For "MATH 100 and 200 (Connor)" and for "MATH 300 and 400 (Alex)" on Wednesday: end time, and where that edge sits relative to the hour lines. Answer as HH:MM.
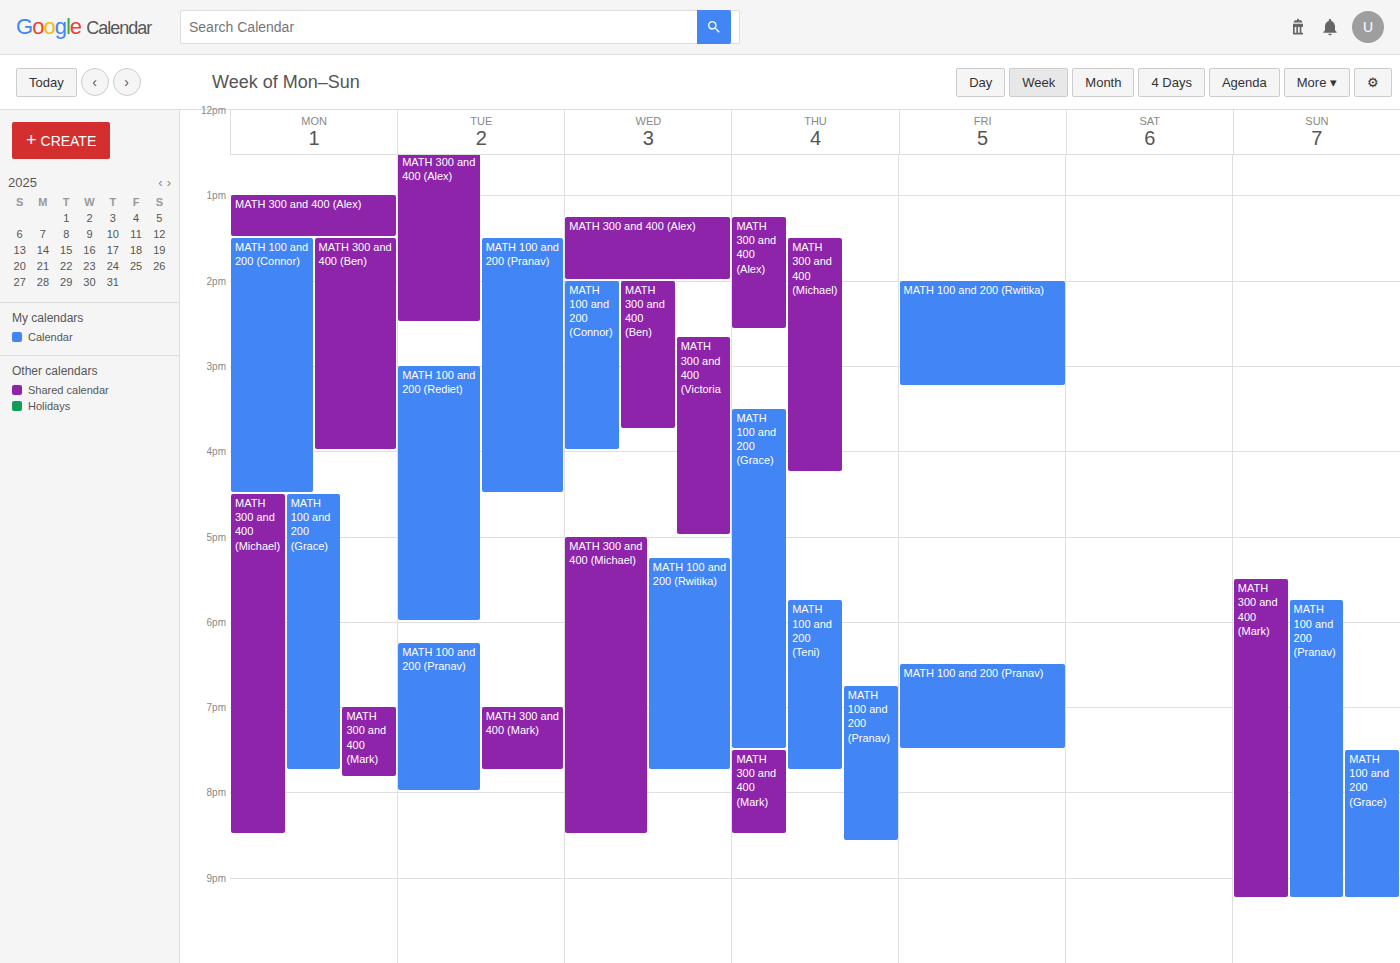
"MATH 100 and 200 (Connor)": 16:00, exactly on the 16:00 line. "MATH 300 and 400 (Alex)": 14:00, exactly on the 14:00 line.